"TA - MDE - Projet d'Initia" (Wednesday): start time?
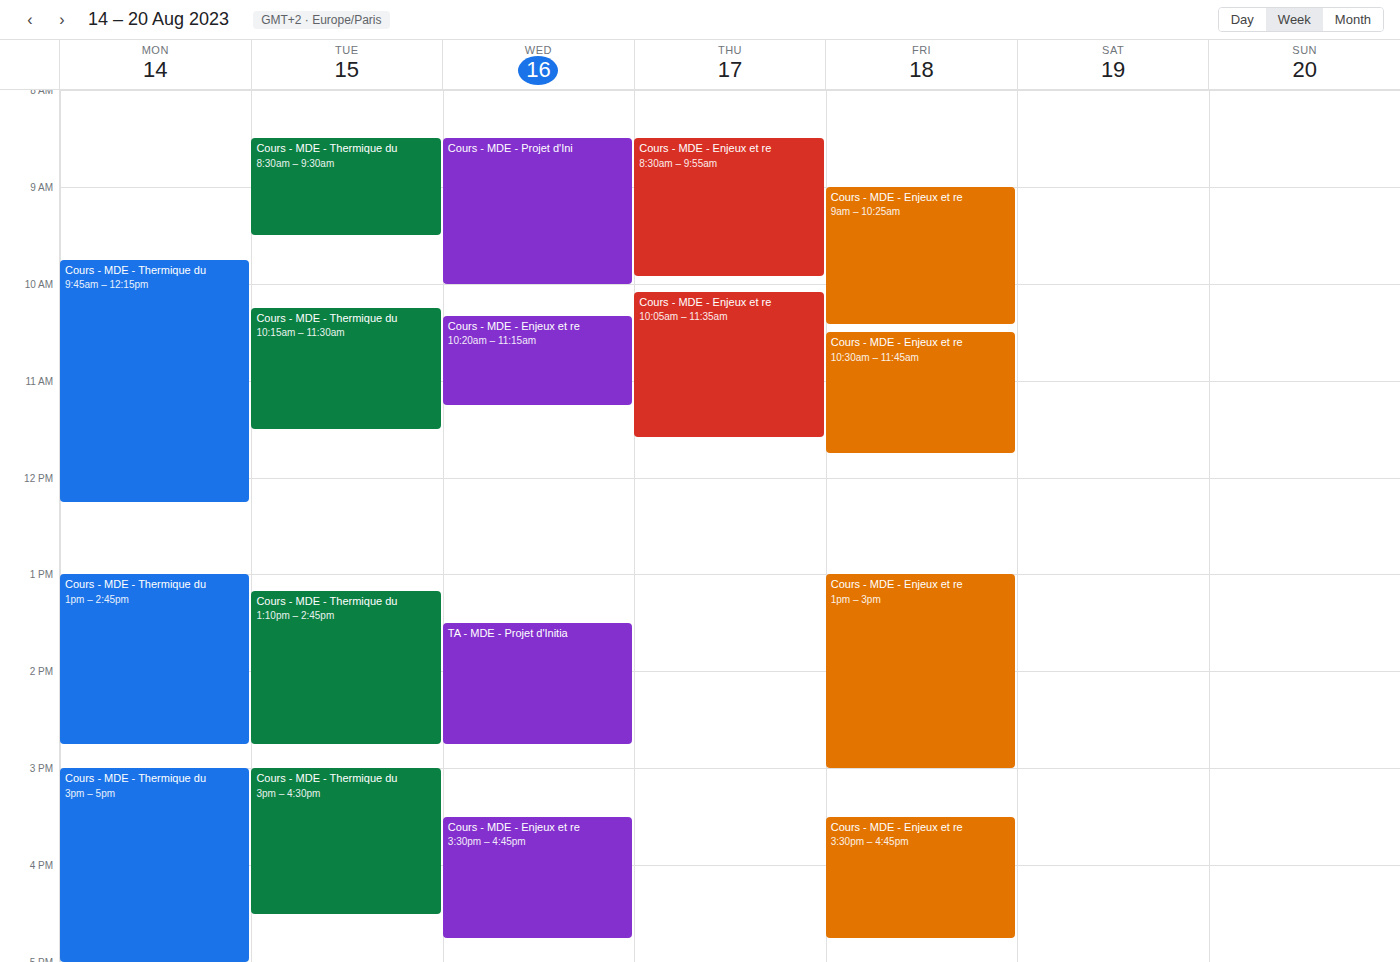
1:30 PM